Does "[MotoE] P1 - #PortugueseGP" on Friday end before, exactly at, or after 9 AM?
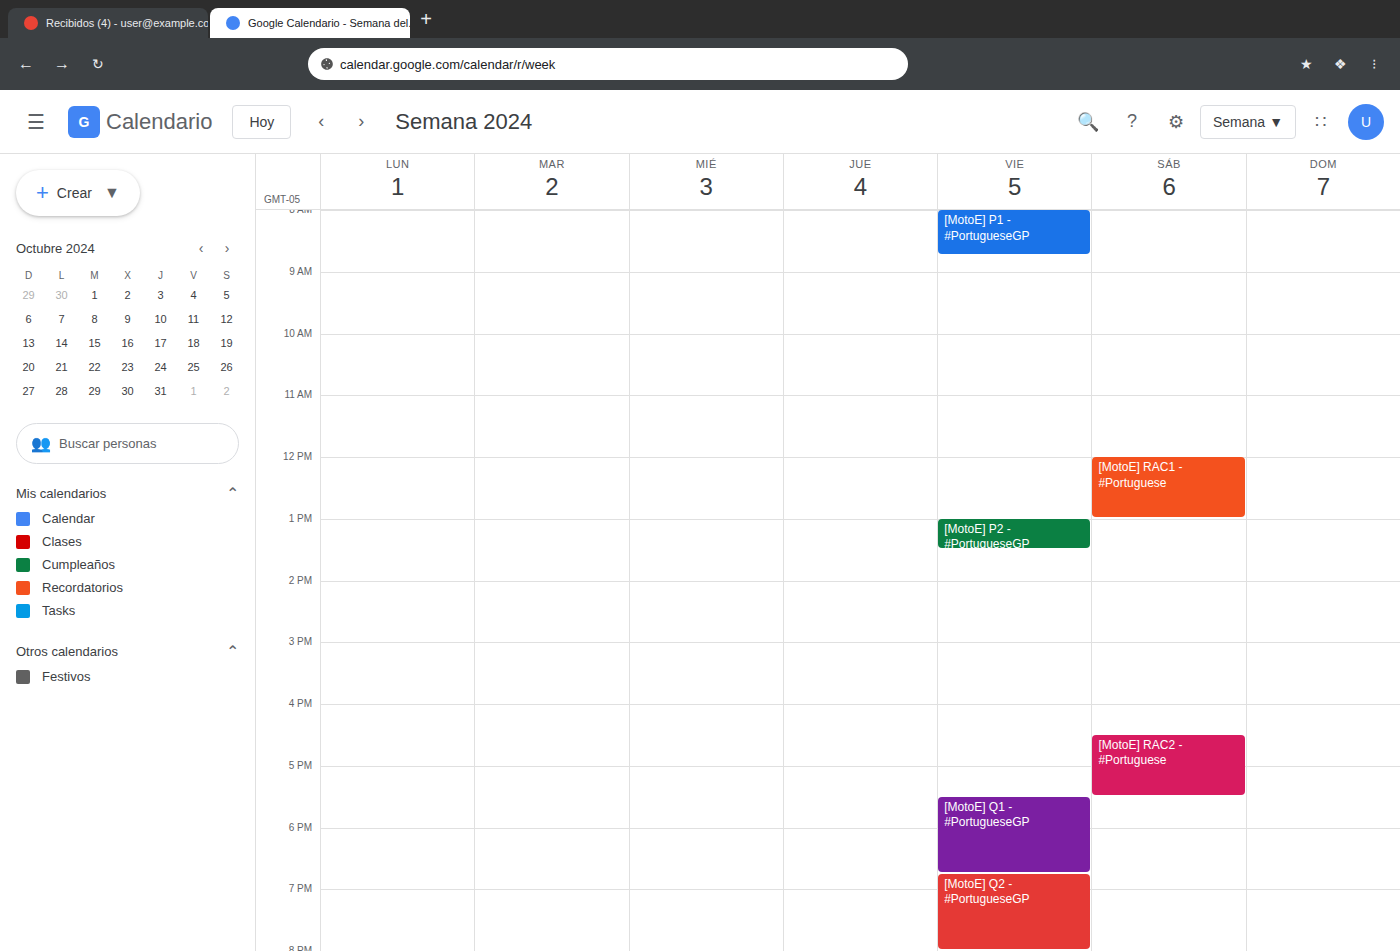
8:45 AM -- before 9 AM, 15 minutes above the 9 AM line.